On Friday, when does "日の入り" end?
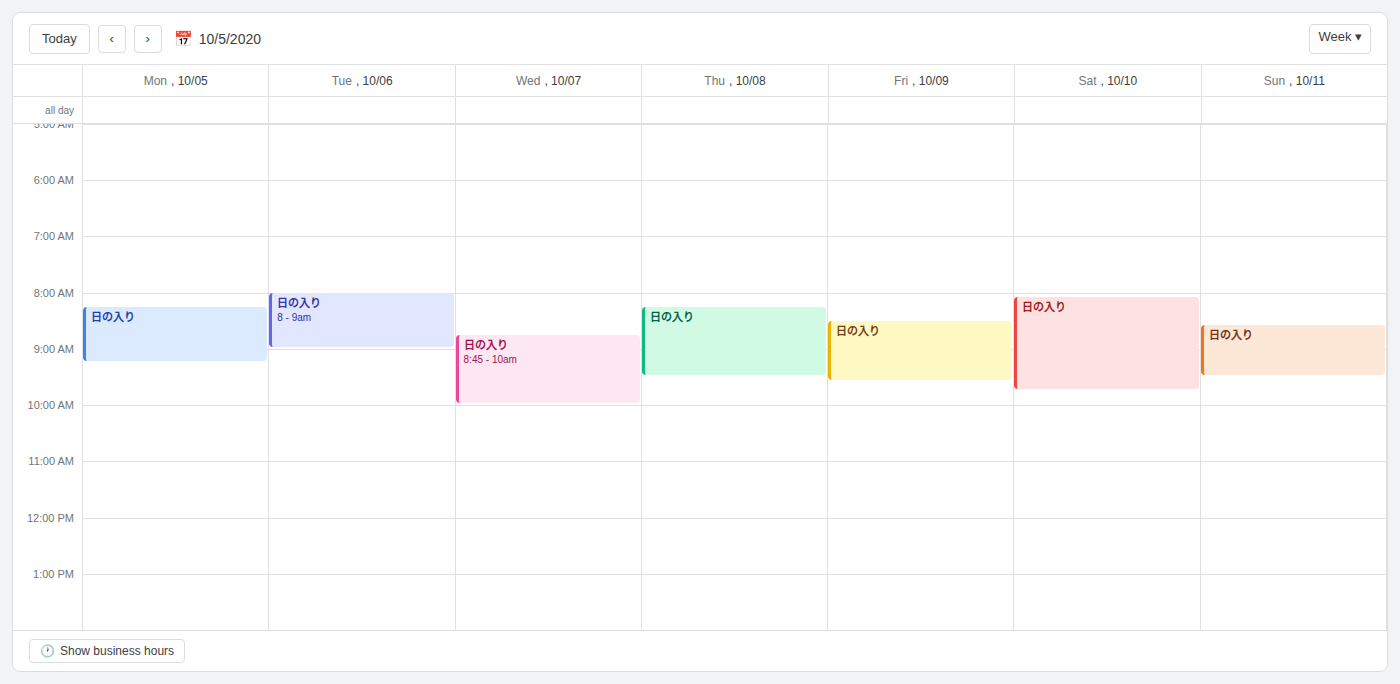
9:35 AM